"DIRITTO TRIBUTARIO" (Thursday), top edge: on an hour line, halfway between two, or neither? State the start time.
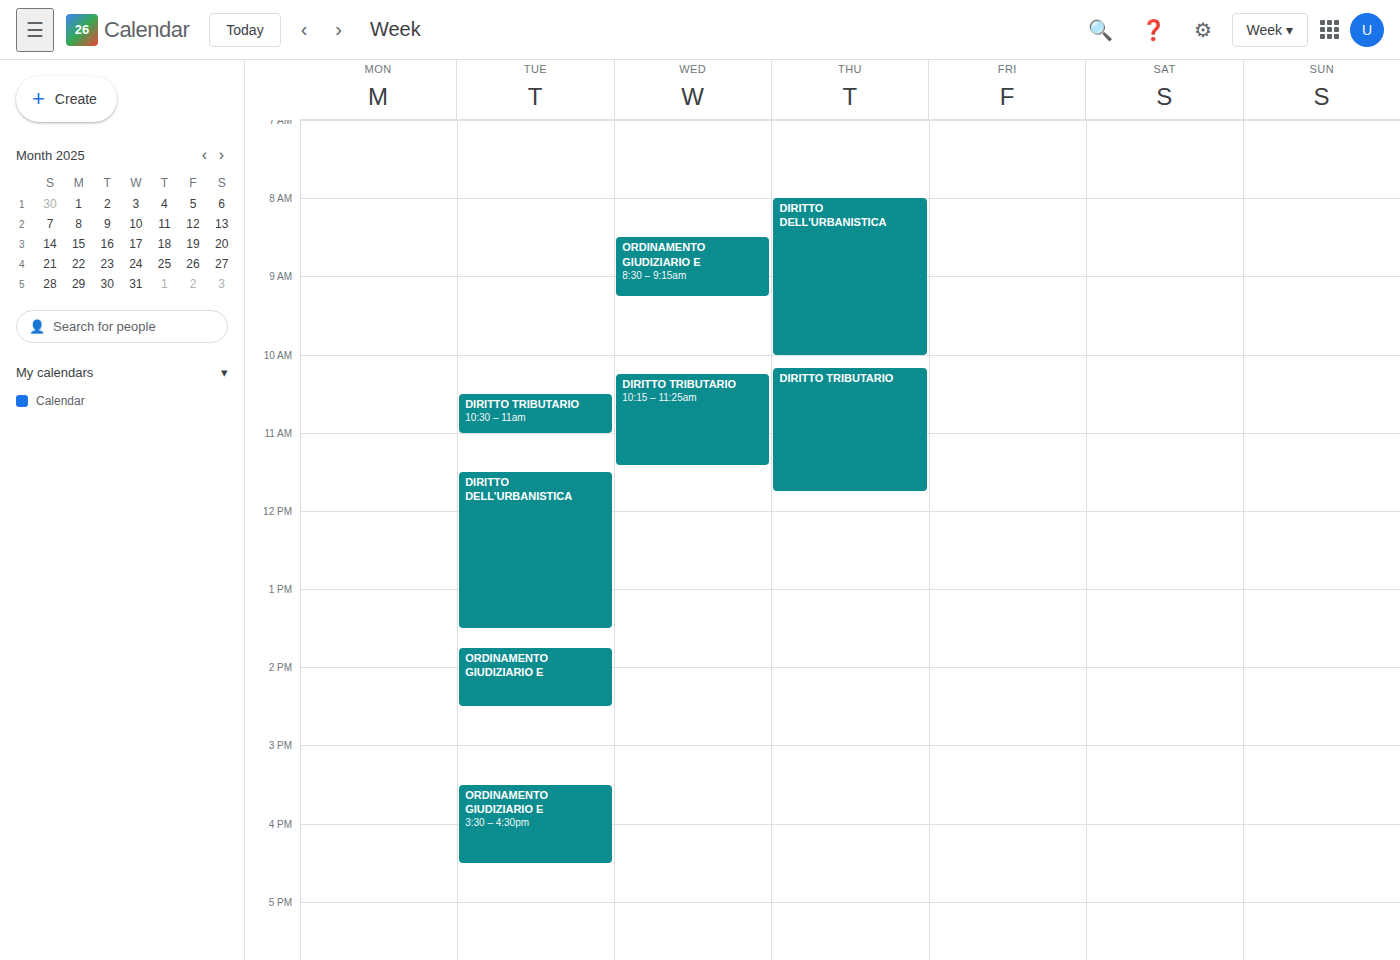
10:10 AM -- neither: 10 minutes below the 10 AM line and 50 minutes above the 11 AM line.